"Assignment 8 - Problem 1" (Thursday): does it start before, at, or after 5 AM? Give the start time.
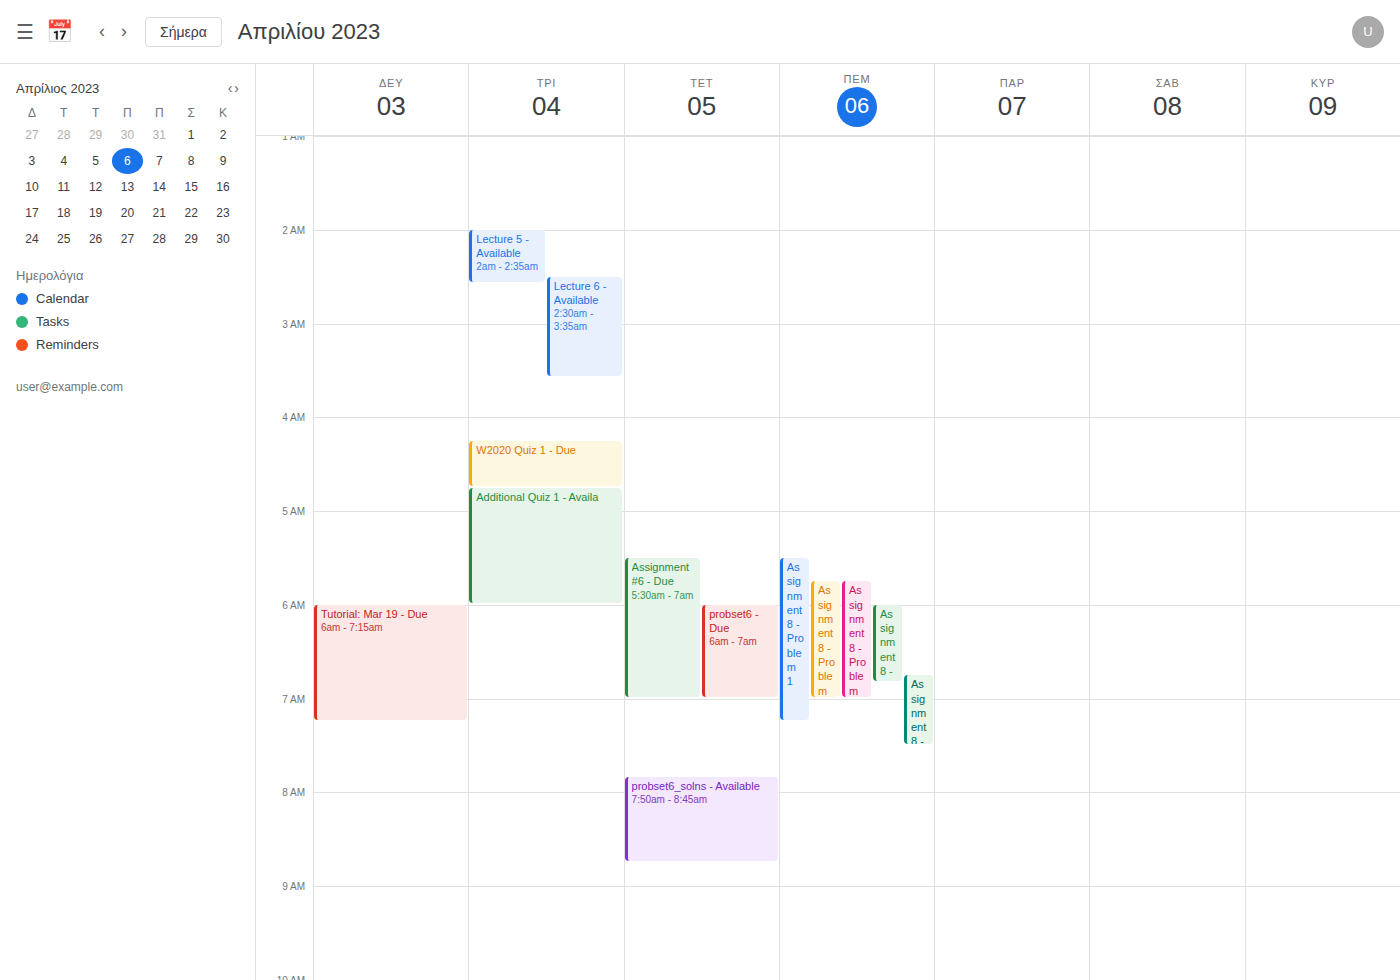
5:30 AM -- after 5 AM, 30 minutes below the 5 AM line.